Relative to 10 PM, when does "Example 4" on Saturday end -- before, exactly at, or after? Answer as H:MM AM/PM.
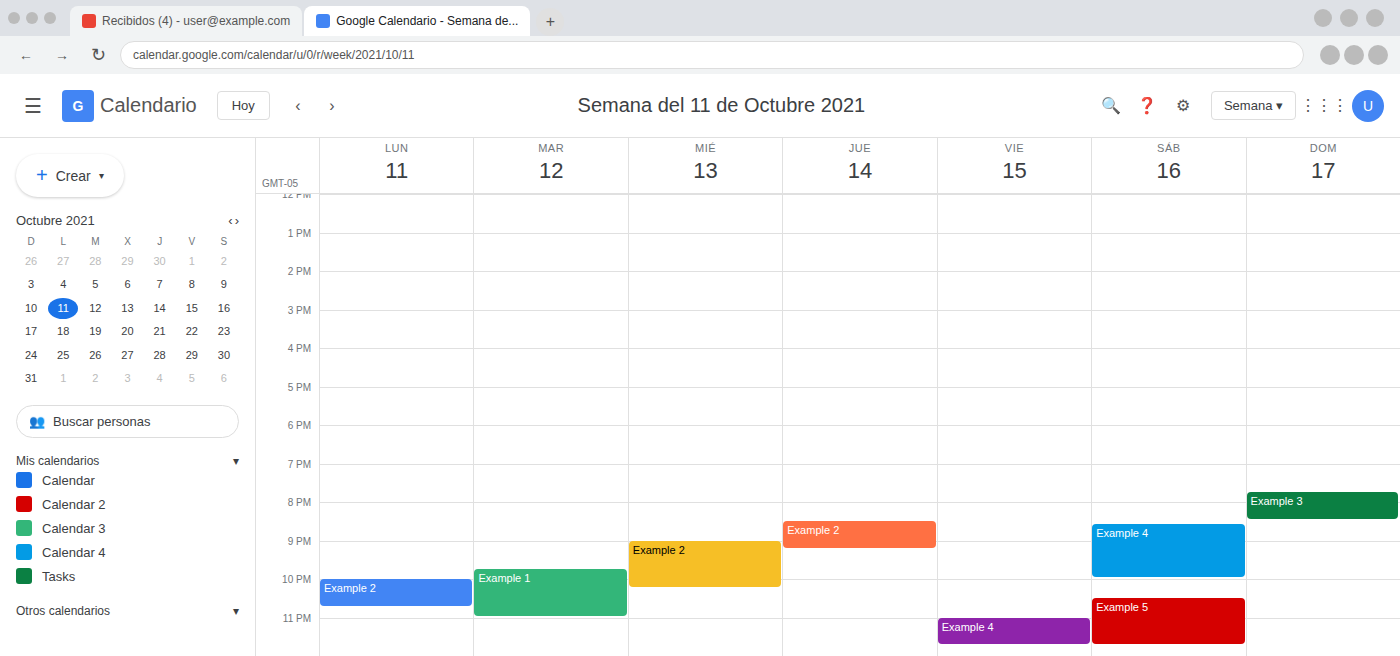
10:00 PM -- exactly at 10 PM, on the 10 PM line.